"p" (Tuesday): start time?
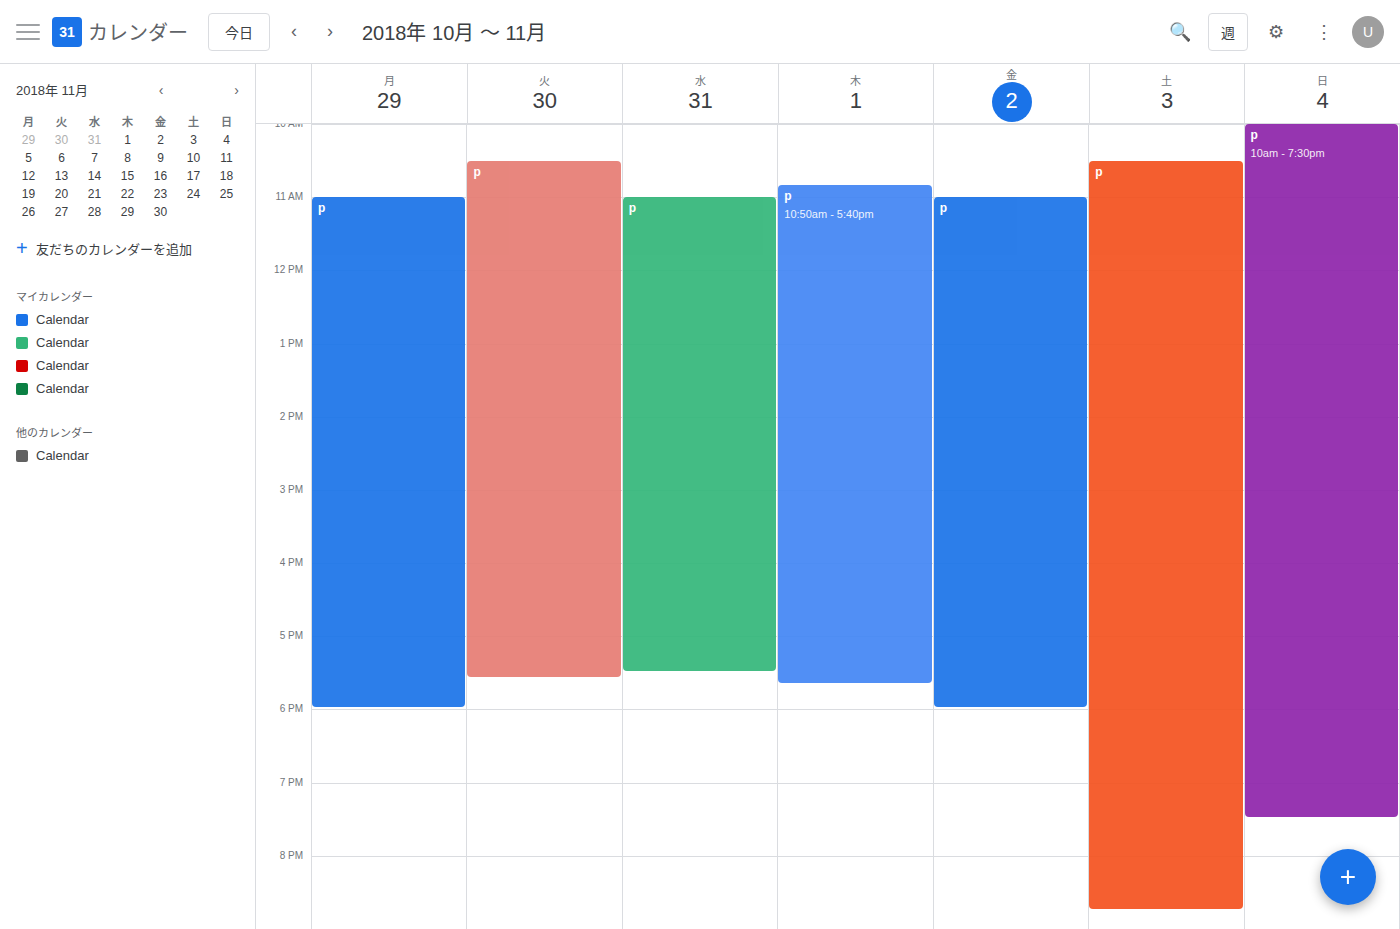
10:30 AM